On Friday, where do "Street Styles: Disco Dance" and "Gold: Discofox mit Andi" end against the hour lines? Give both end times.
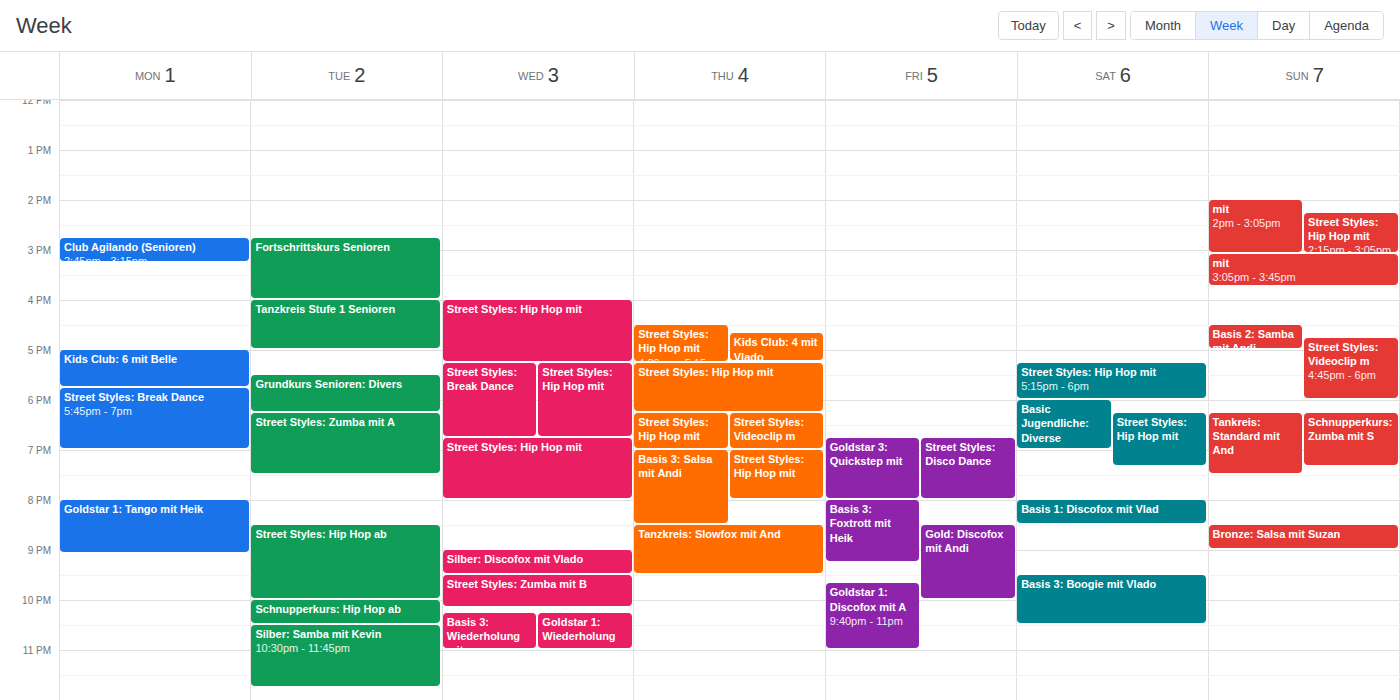
"Street Styles: Disco Dance": 20:00, exactly on the 20:00 line. "Gold: Discofox mit Andi": 22:00, exactly on the 22:00 line.